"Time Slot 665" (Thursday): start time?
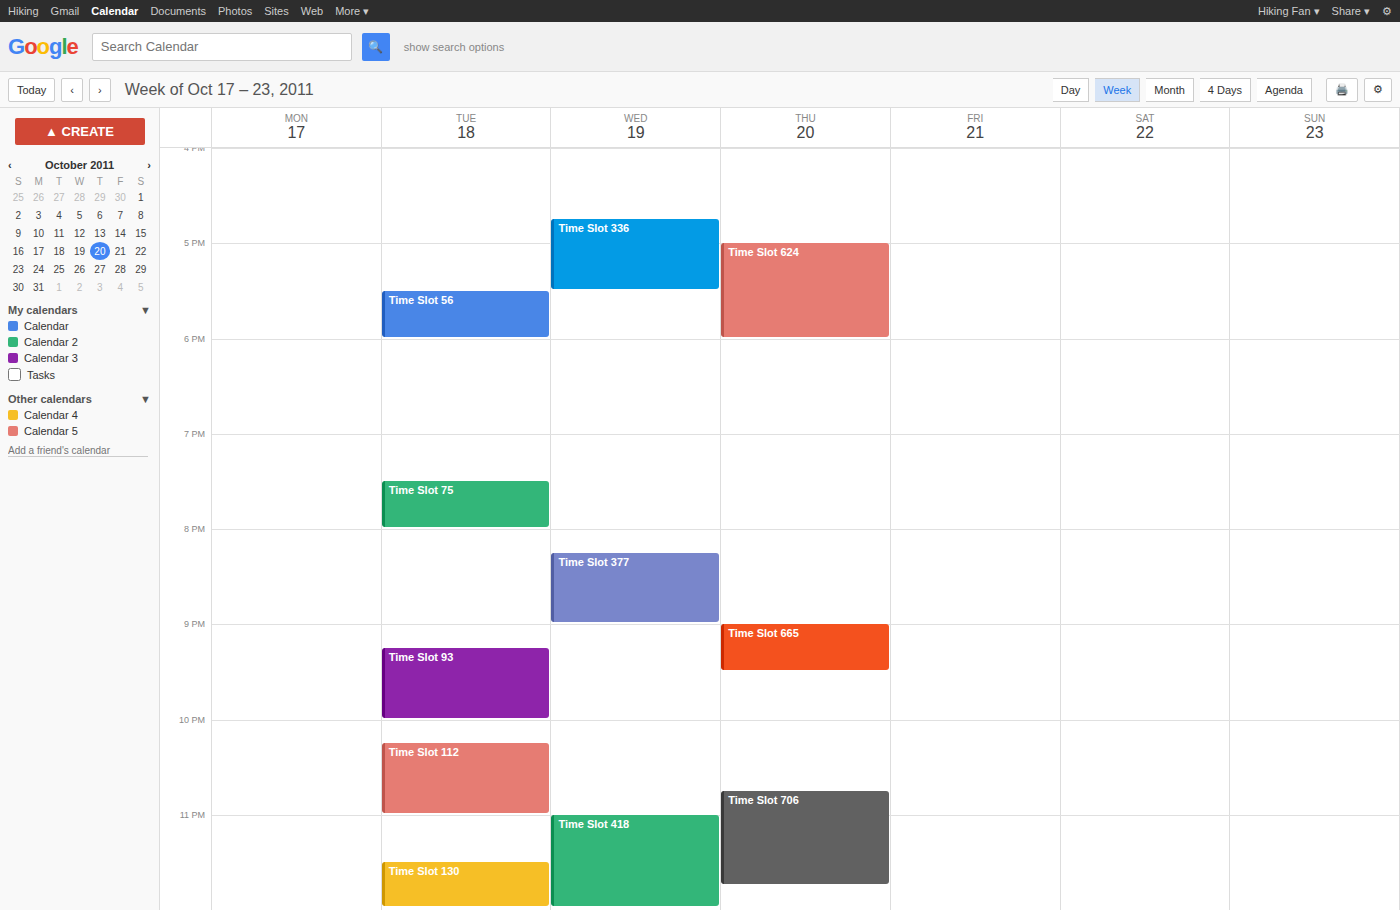
9:00 PM